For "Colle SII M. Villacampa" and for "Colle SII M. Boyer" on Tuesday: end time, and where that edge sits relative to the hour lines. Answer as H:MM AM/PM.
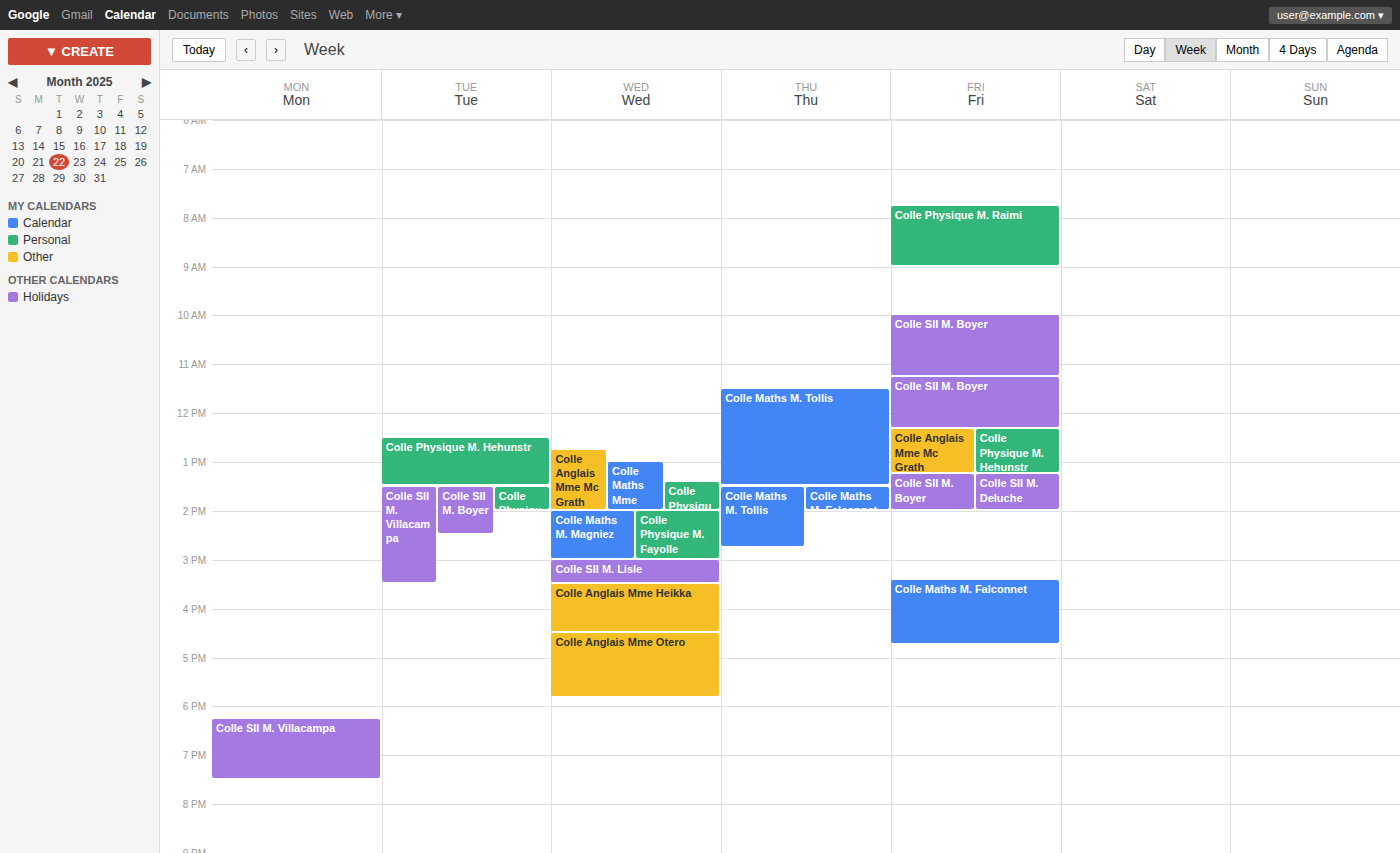
"Colle SII M. Villacampa": 3:30 PM, halfway between the 3 PM and 4 PM lines. "Colle SII M. Boyer": 2:30 PM, halfway between the 2 PM and 3 PM lines.